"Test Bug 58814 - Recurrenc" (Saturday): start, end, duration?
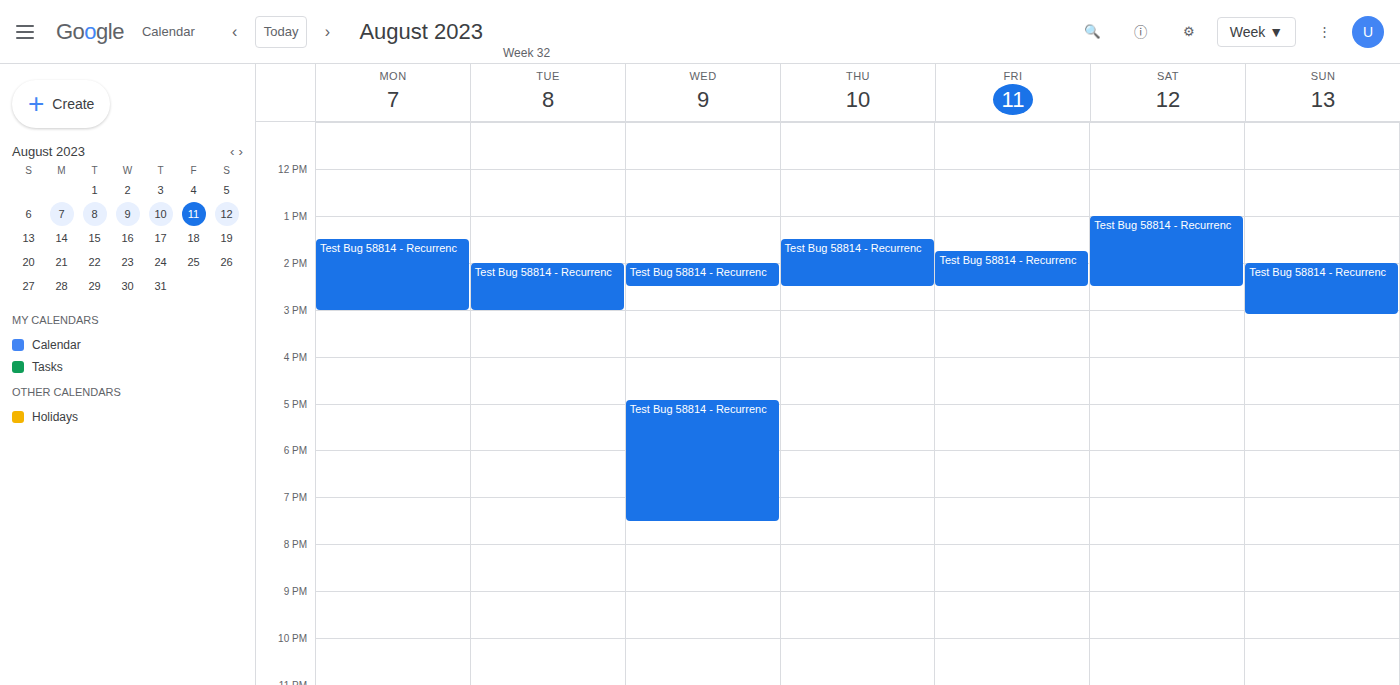
1:00 PM to 2:30 PM, 1 hour 30 minutes